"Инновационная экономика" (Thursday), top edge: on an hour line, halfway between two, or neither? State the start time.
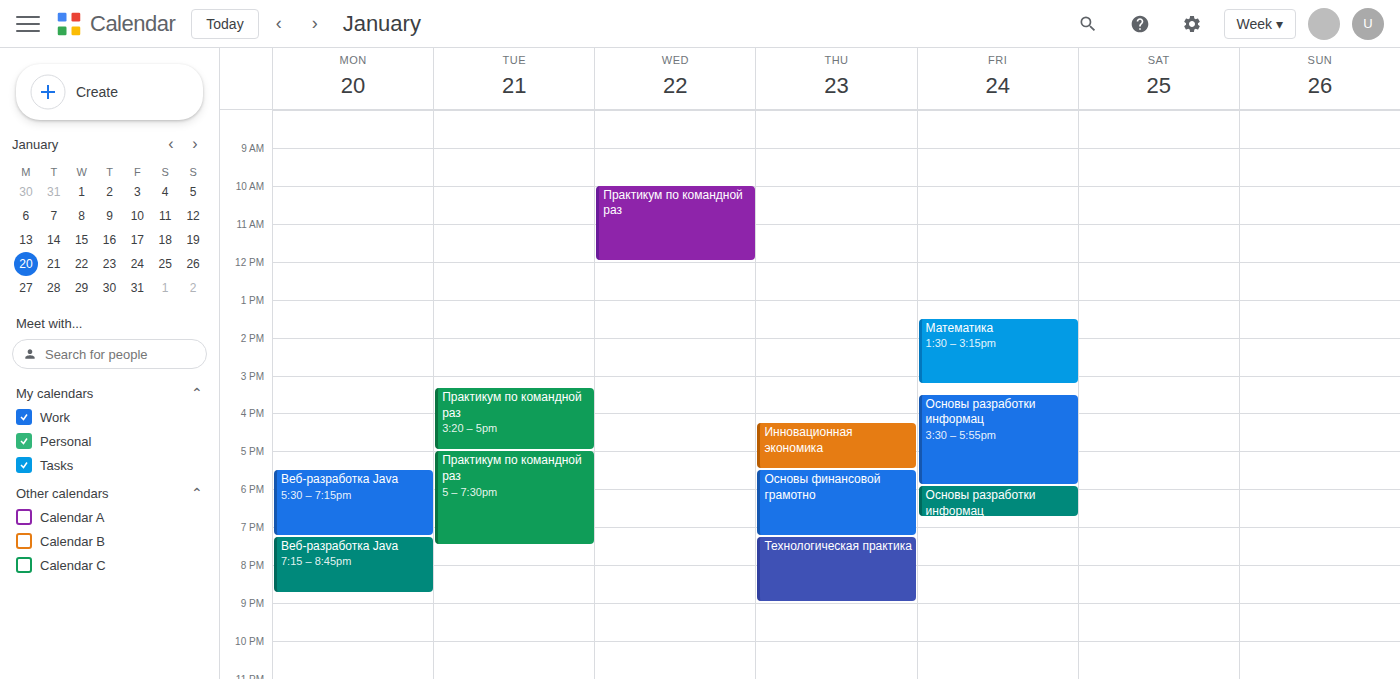
4:15 PM -- neither: a quarter of the way from the 4 PM line to the 5 PM line.